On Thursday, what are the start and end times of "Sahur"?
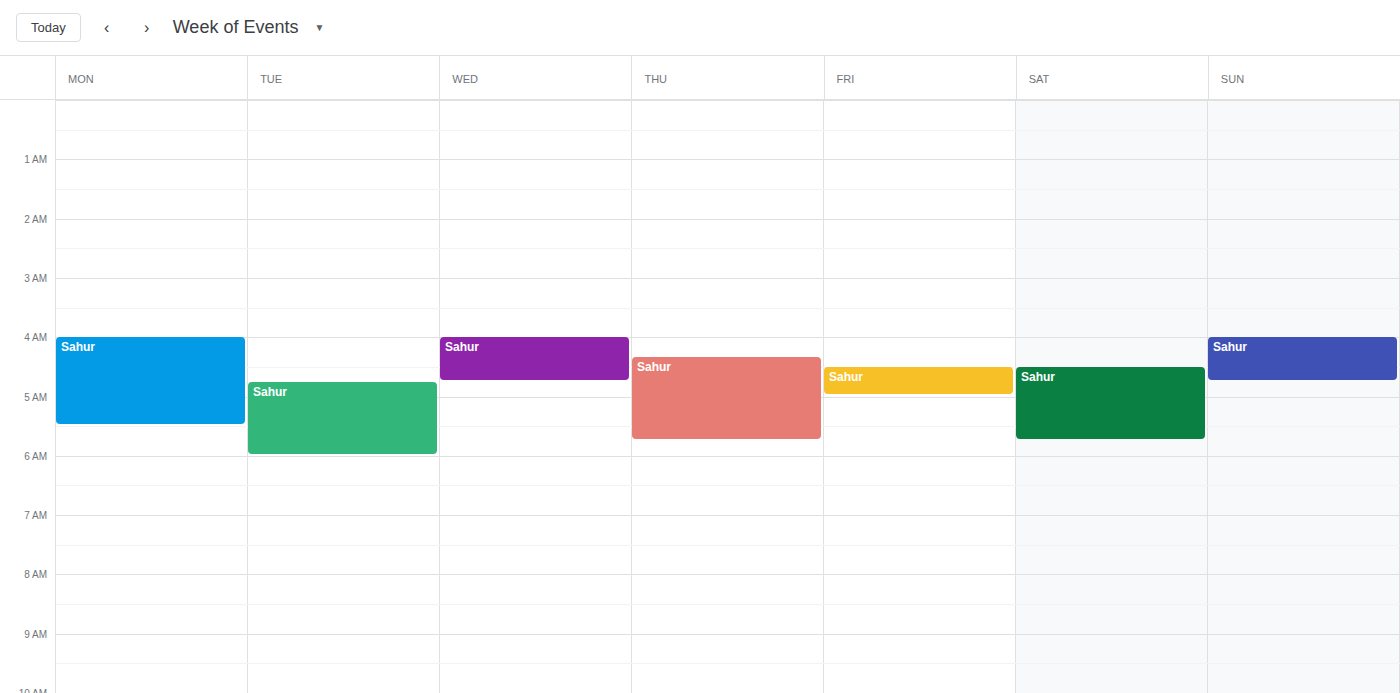
4:20 AM to 5:45 AM